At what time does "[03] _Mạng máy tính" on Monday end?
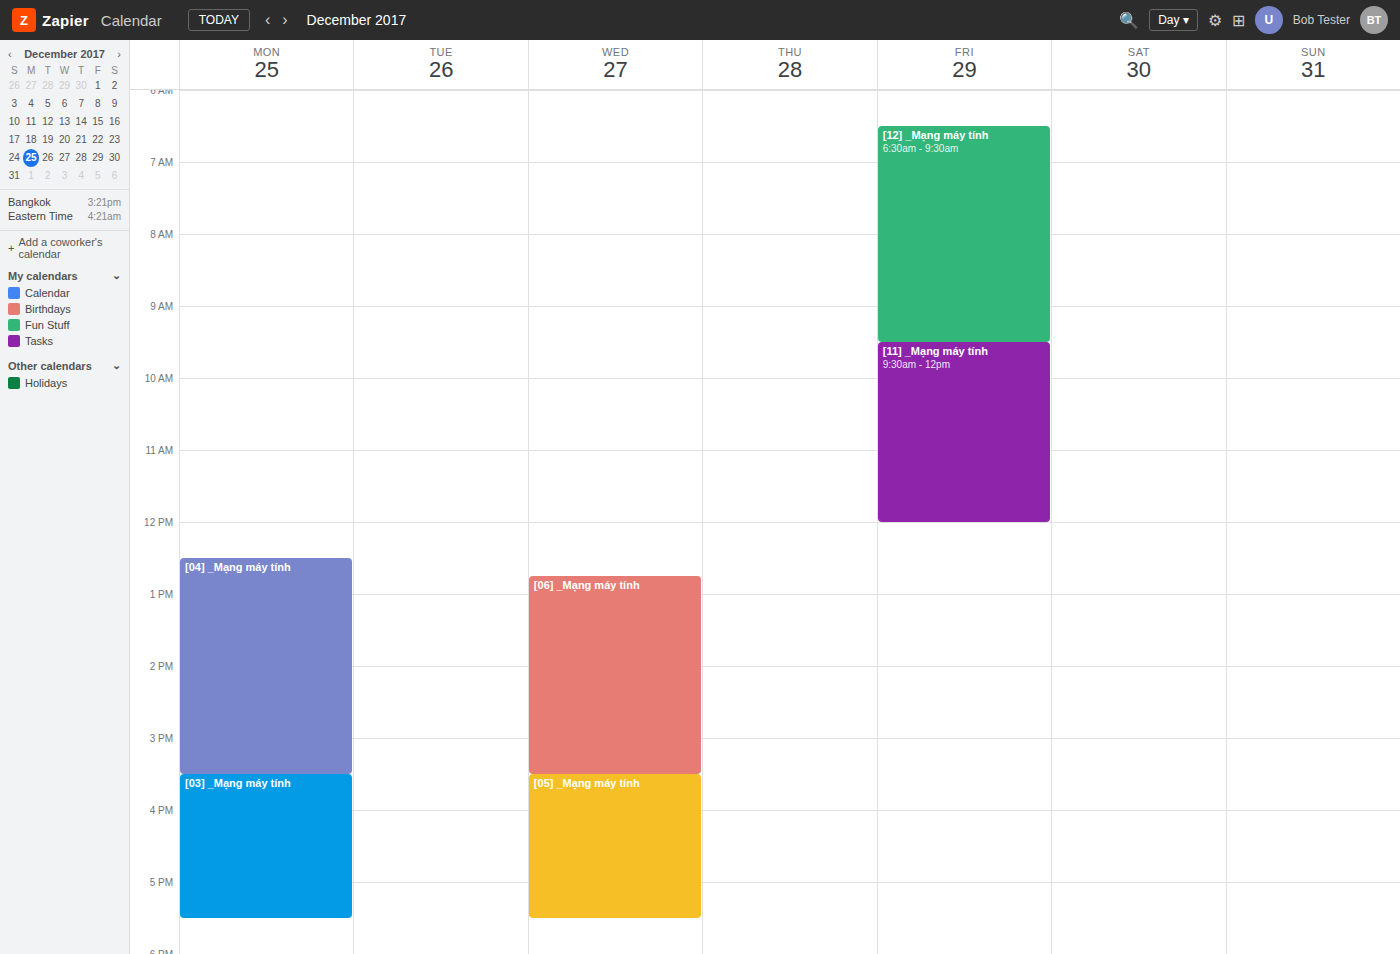
5:30 PM